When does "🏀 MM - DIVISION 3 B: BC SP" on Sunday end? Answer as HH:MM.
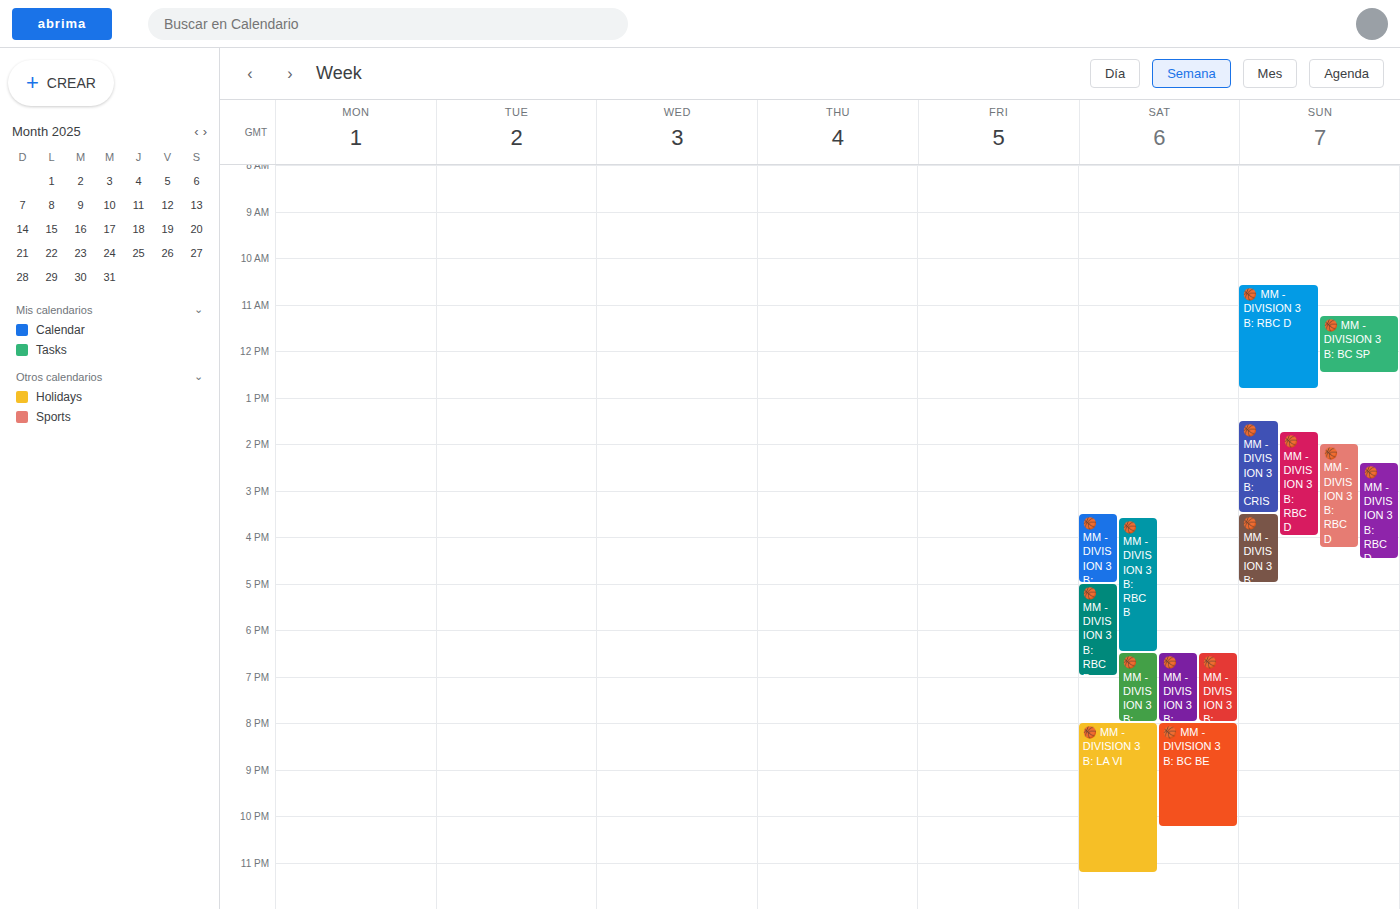
12:30